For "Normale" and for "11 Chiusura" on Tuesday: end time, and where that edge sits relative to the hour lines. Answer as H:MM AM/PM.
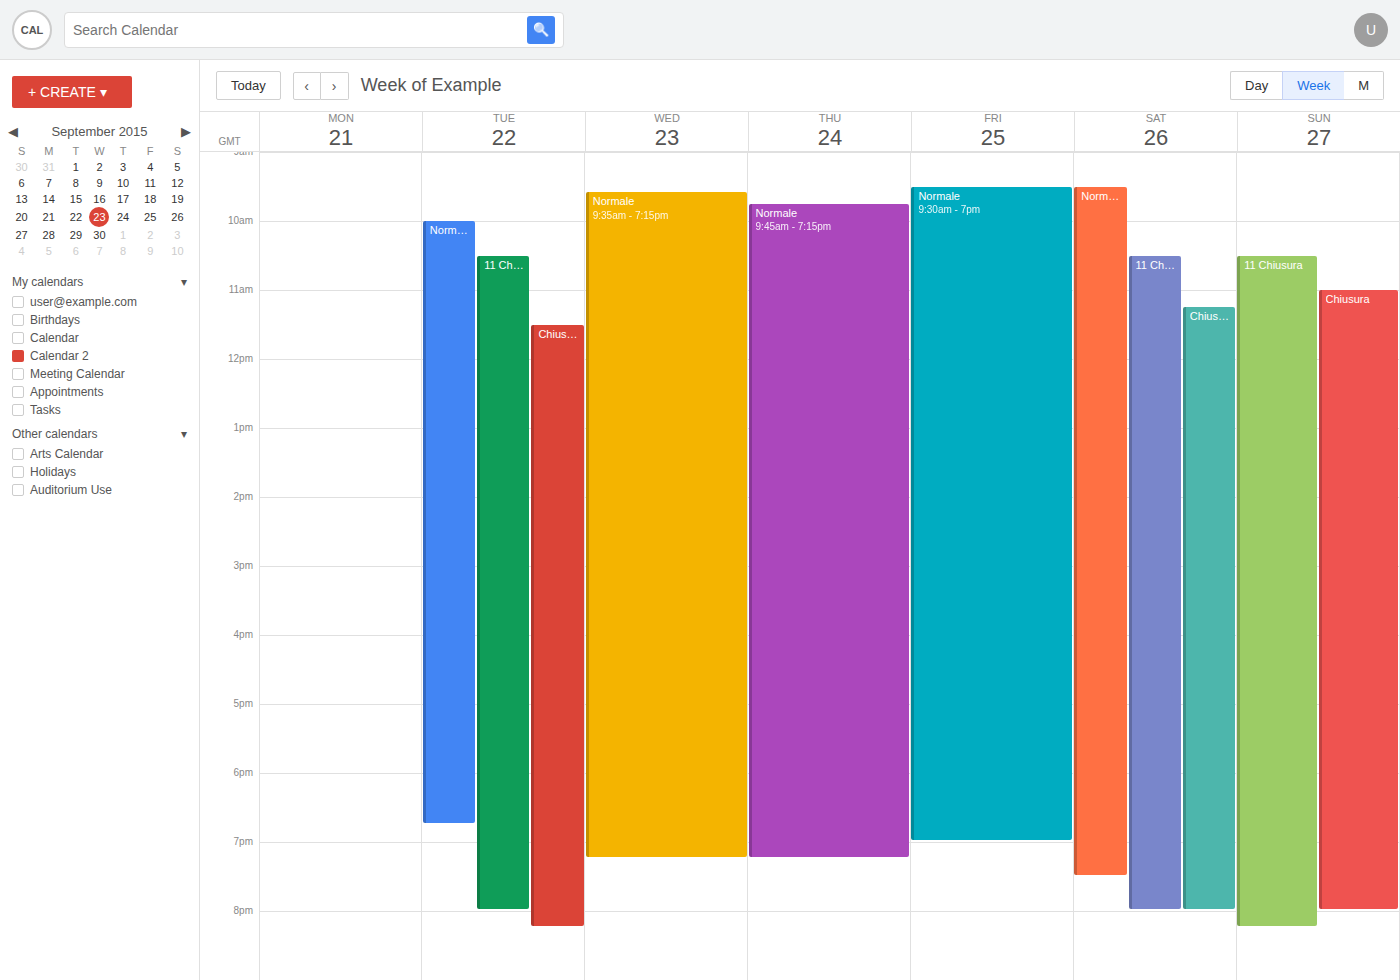
"Normale": 6:45 PM, neither: three quarters of the way from the 6 PM line to the 7 PM line. "11 Chiusura": 8:00 PM, exactly on the 8 PM line.